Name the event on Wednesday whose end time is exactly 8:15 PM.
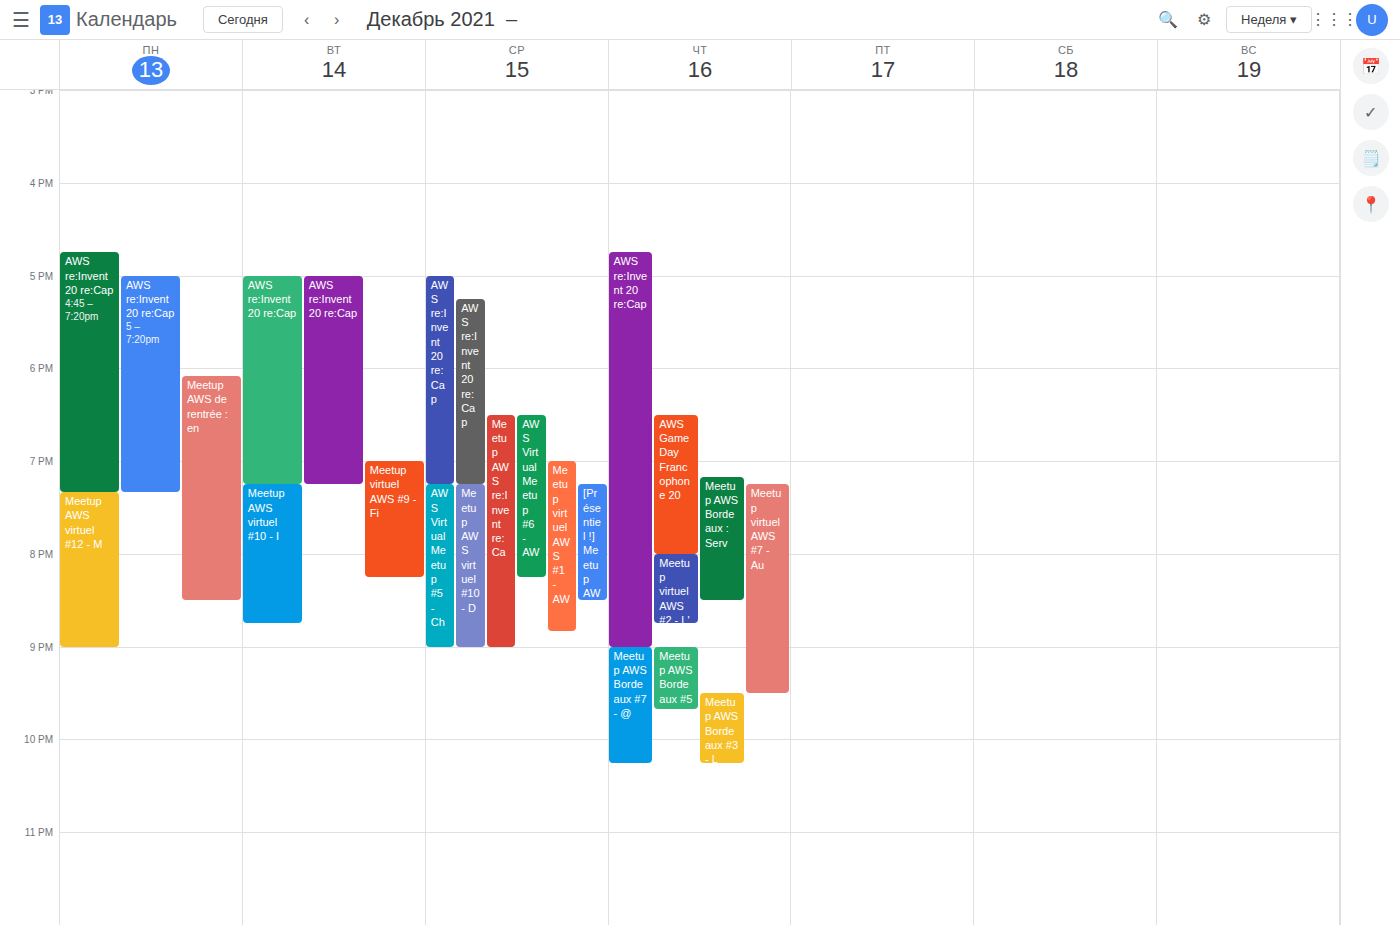
"AWS Virtual Meetup #6 - AW"